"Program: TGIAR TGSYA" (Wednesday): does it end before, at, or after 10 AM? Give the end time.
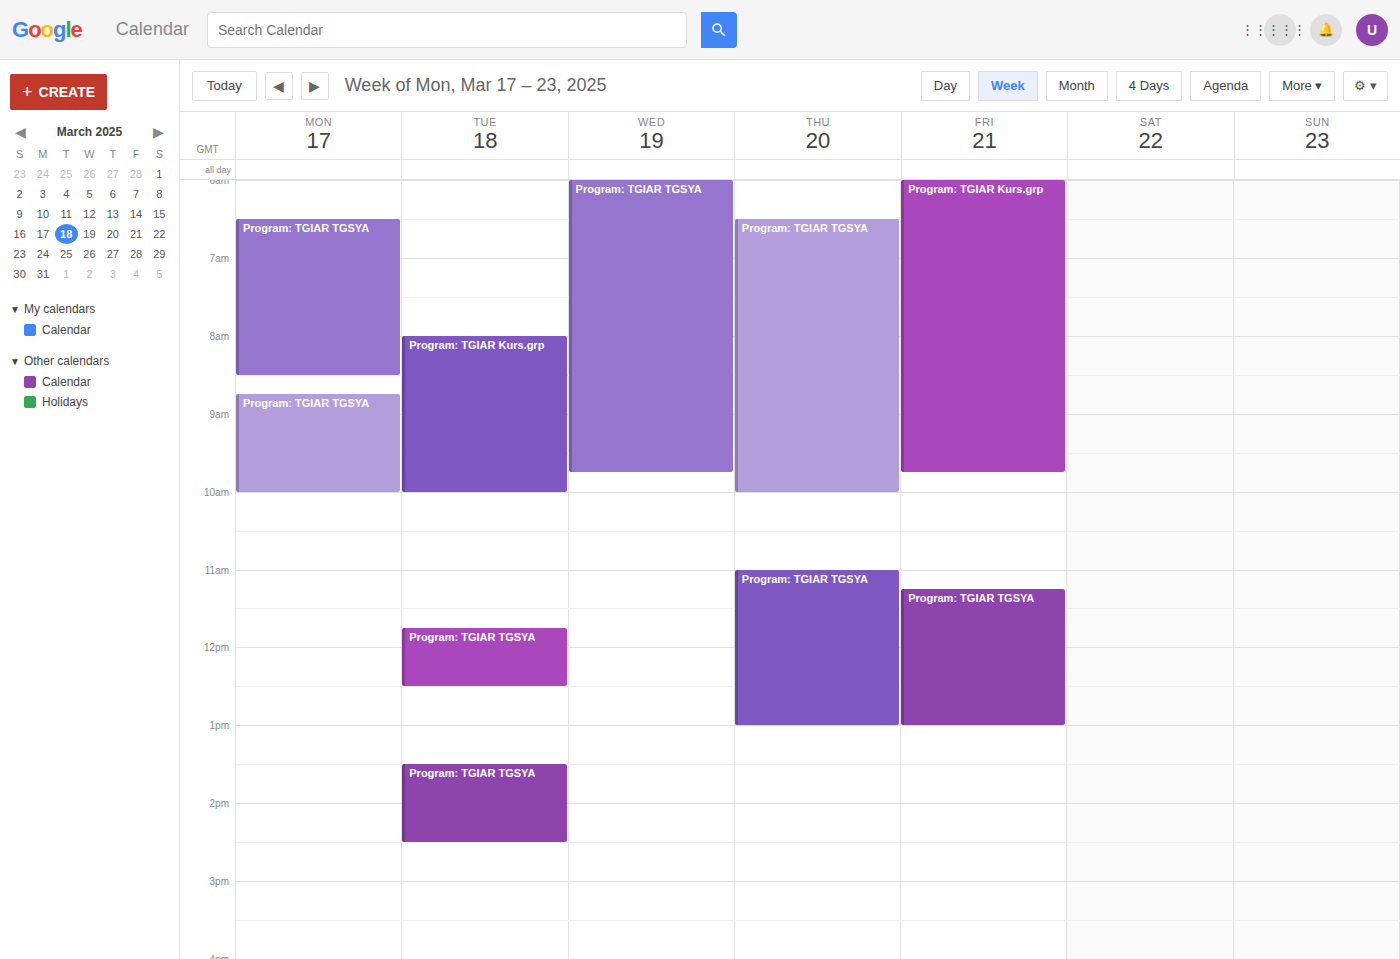
9:45 AM -- before 10 AM, 15 minutes above the 10 AM line.